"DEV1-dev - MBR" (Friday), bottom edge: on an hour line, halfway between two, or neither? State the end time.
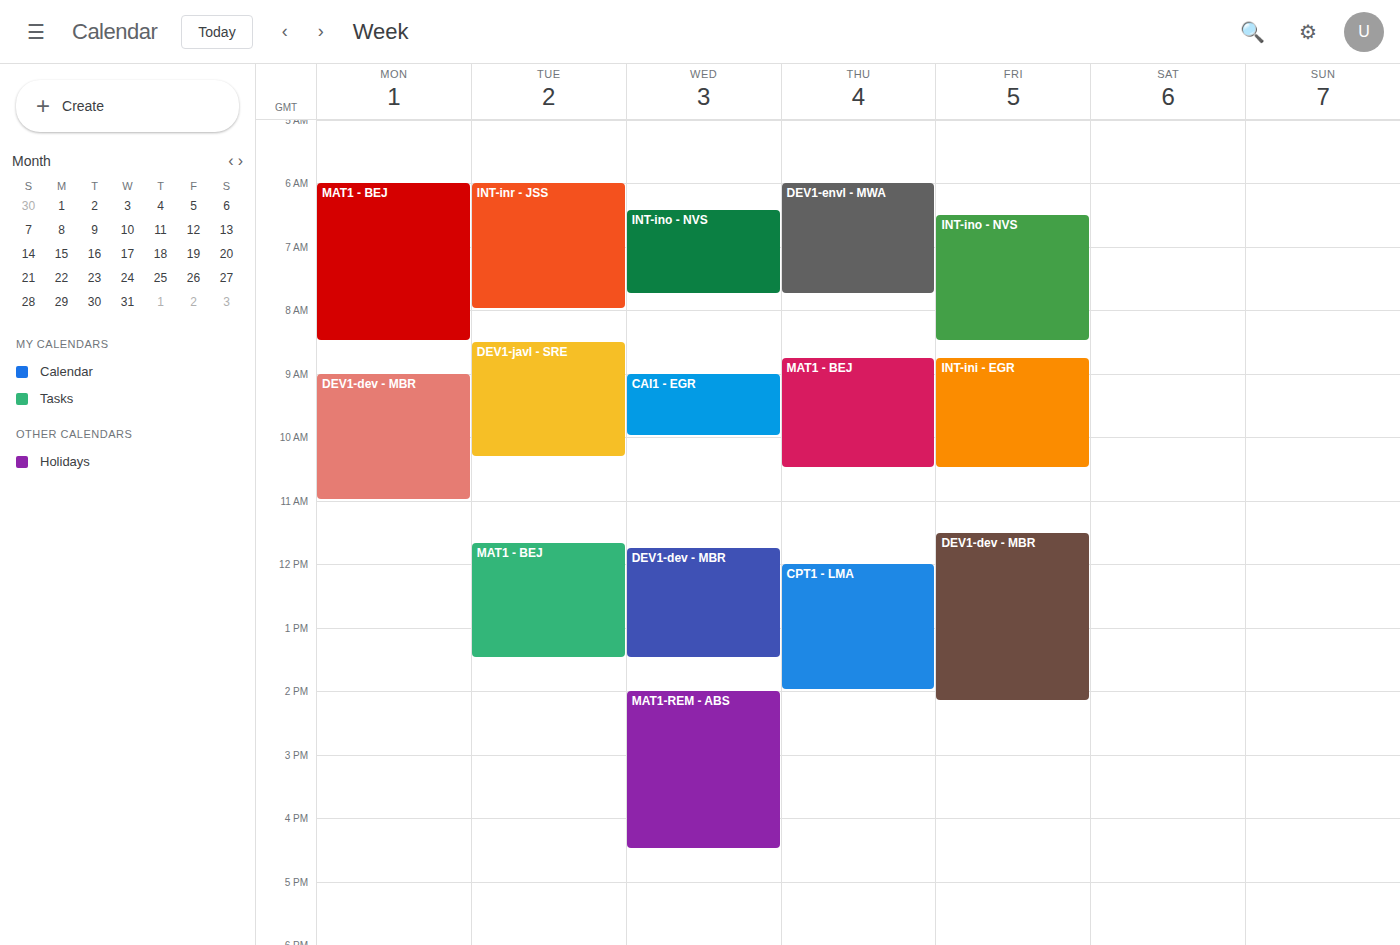
2:10 PM -- neither: 10 minutes below the 2 PM line and 50 minutes above the 3 PM line.